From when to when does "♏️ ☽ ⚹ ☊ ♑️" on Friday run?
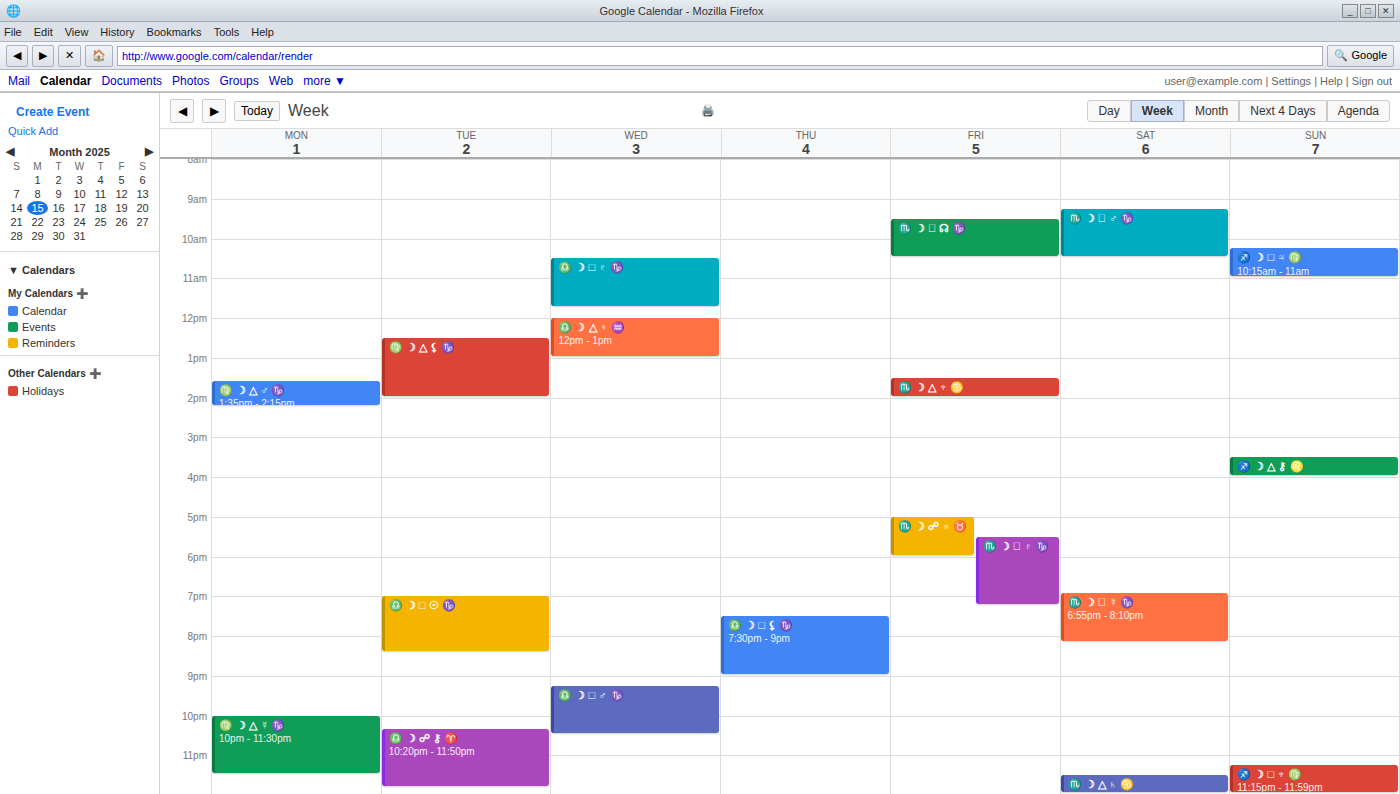
09:30 to 10:30